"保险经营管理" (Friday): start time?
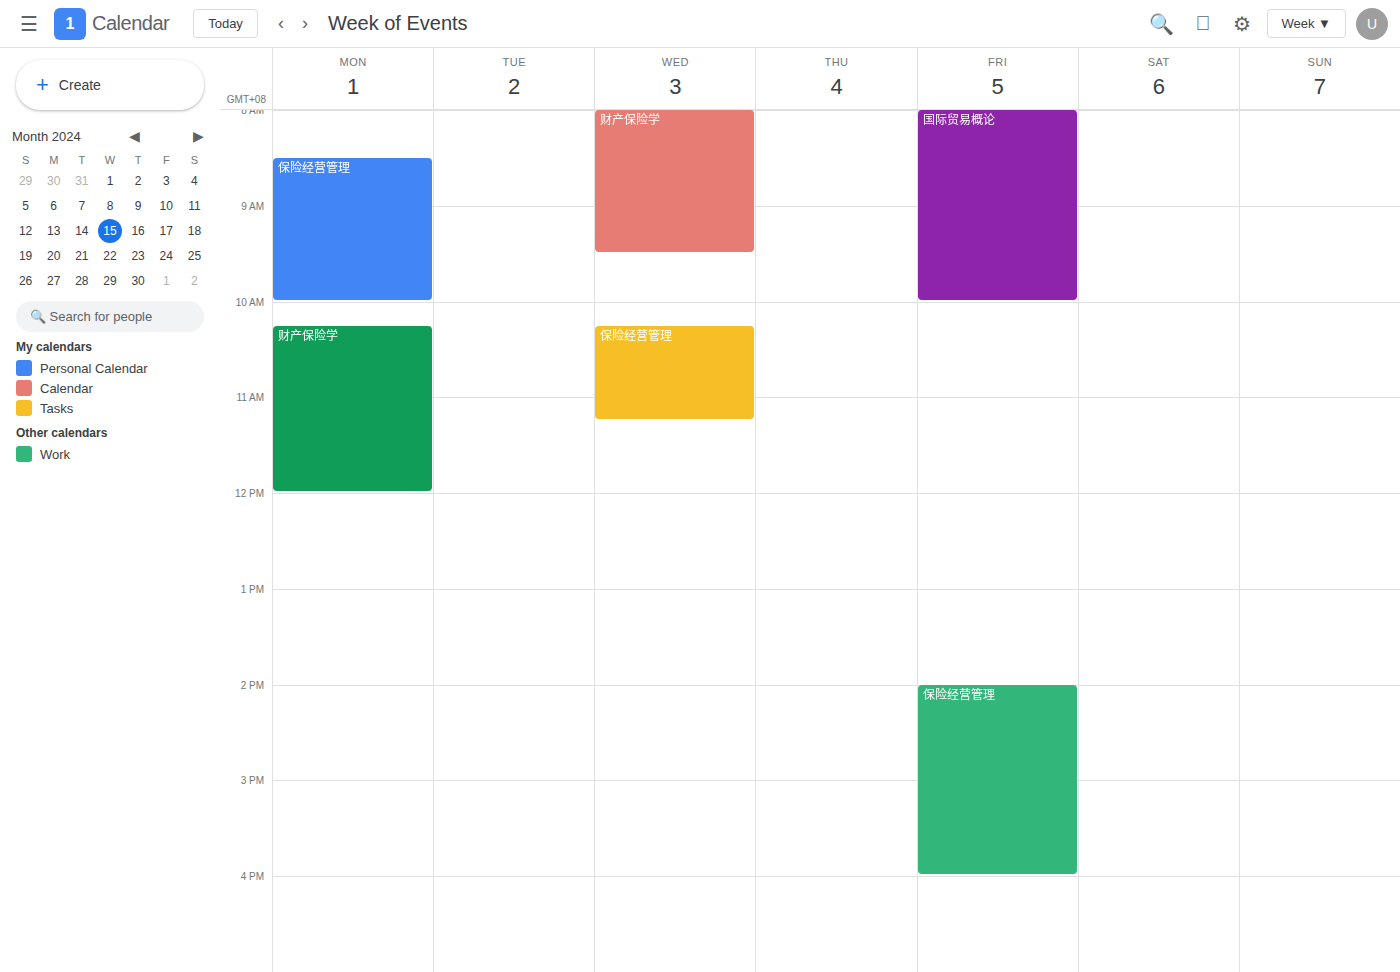
2:00 PM